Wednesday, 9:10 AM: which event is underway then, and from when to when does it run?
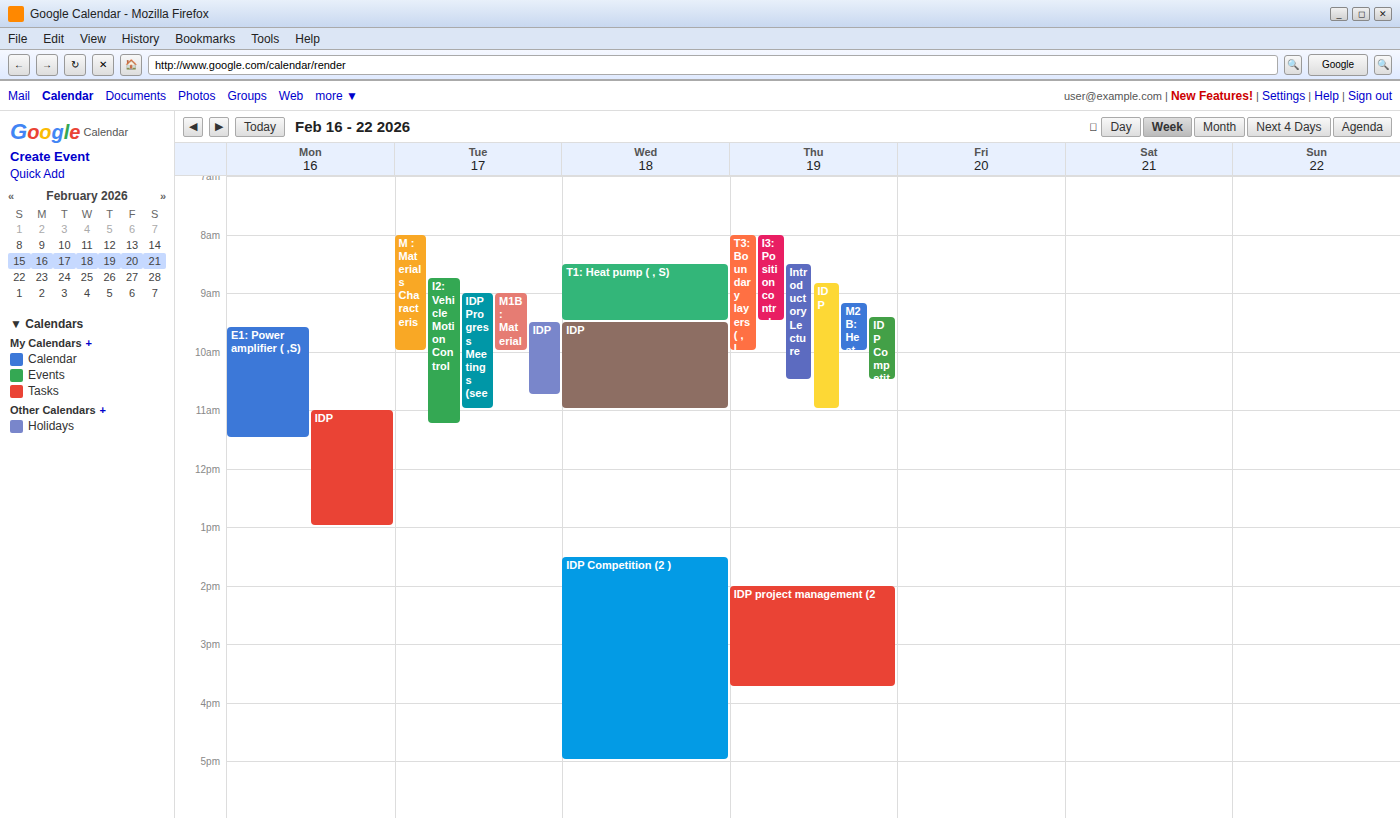
"T1: Heat pump ( , S)", 8:30 AM to 9:30 AM